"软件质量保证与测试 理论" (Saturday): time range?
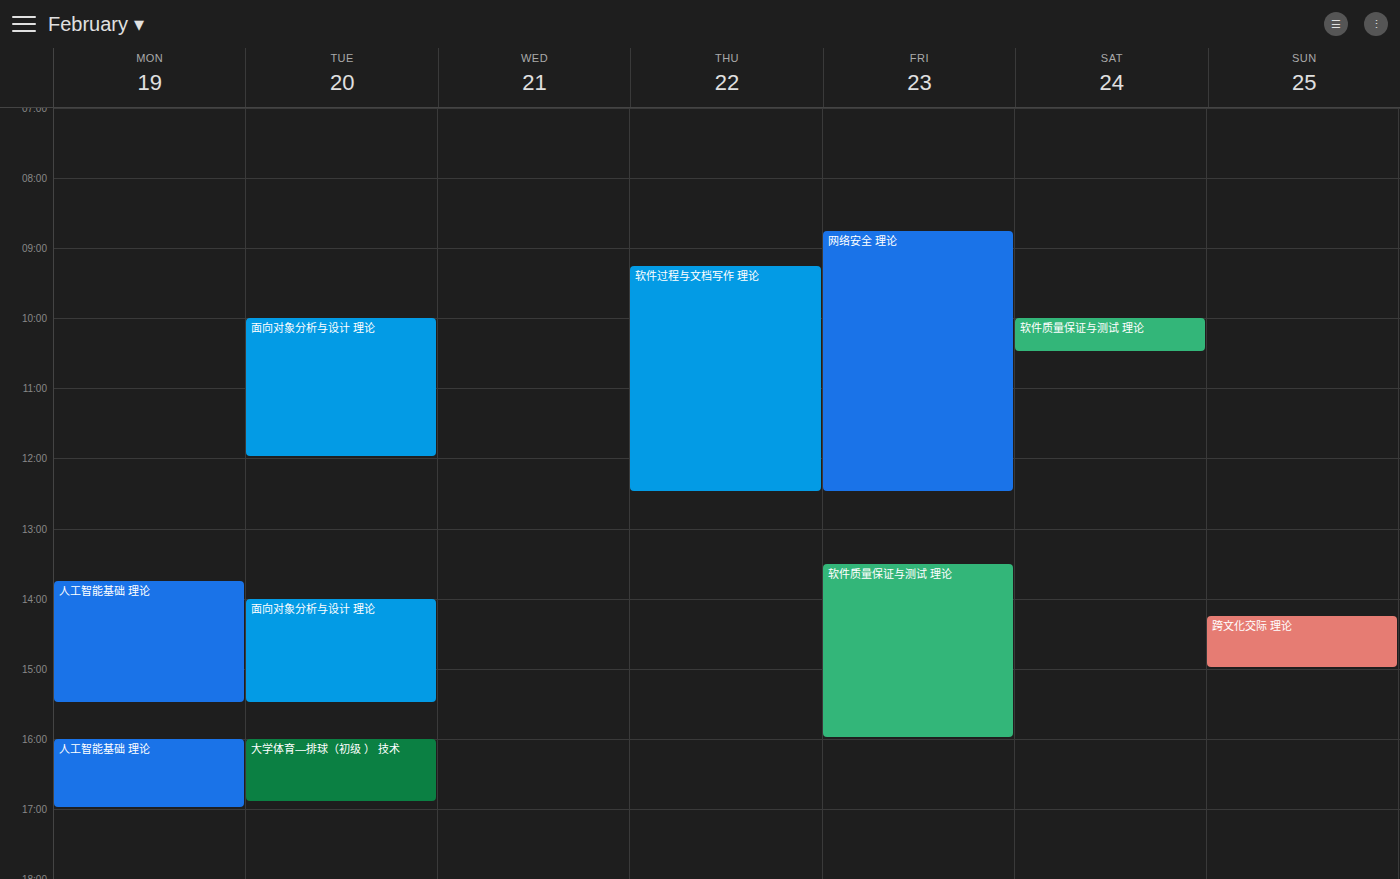
10:00 to 10:30